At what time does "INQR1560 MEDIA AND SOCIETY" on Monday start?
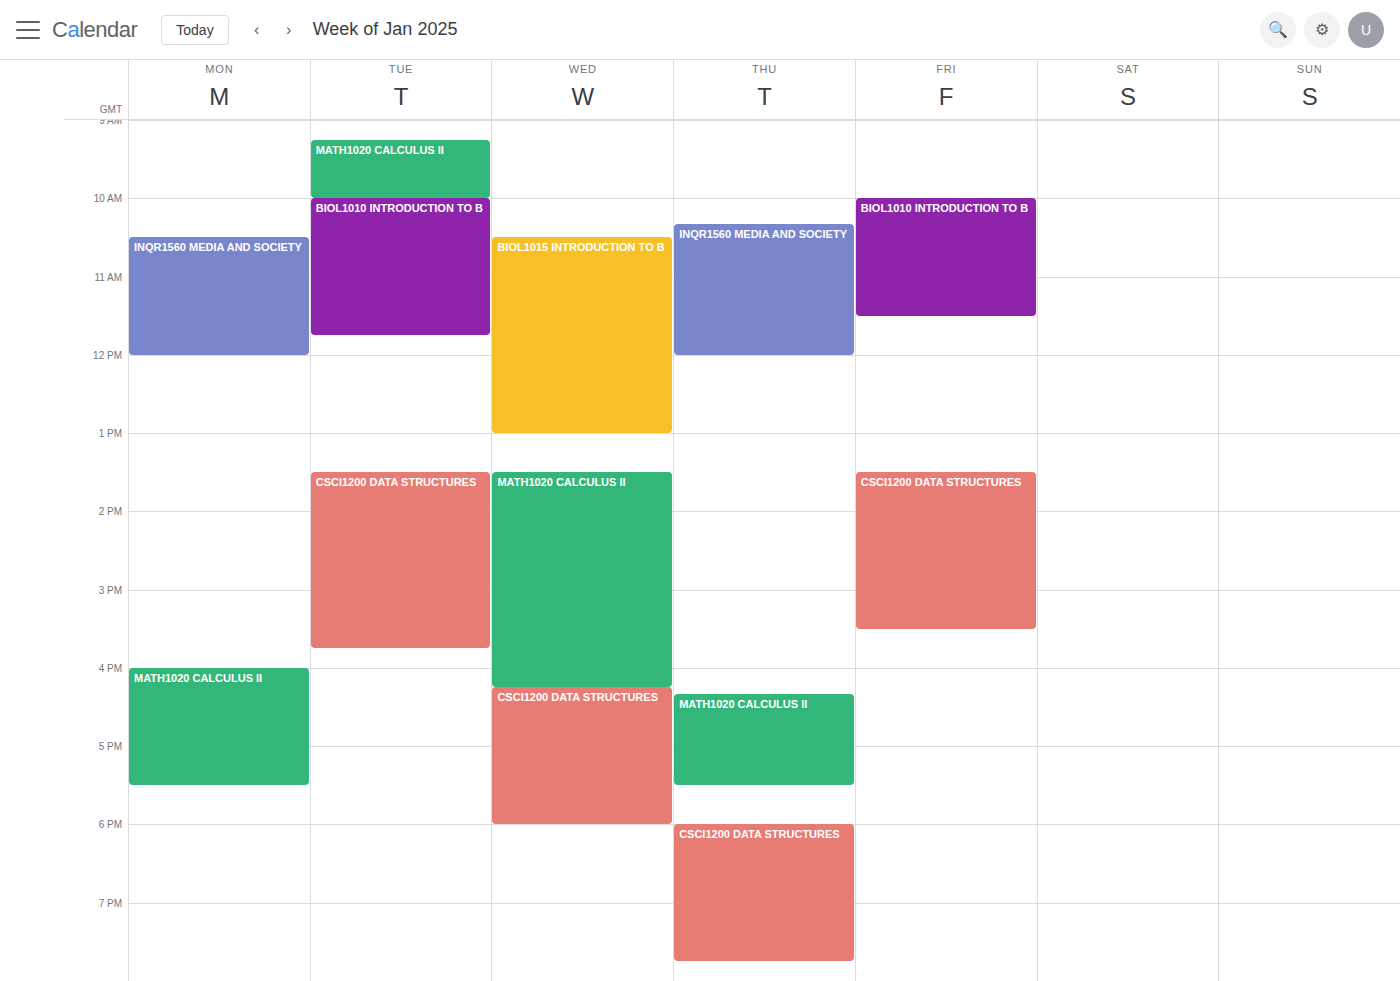
10:30